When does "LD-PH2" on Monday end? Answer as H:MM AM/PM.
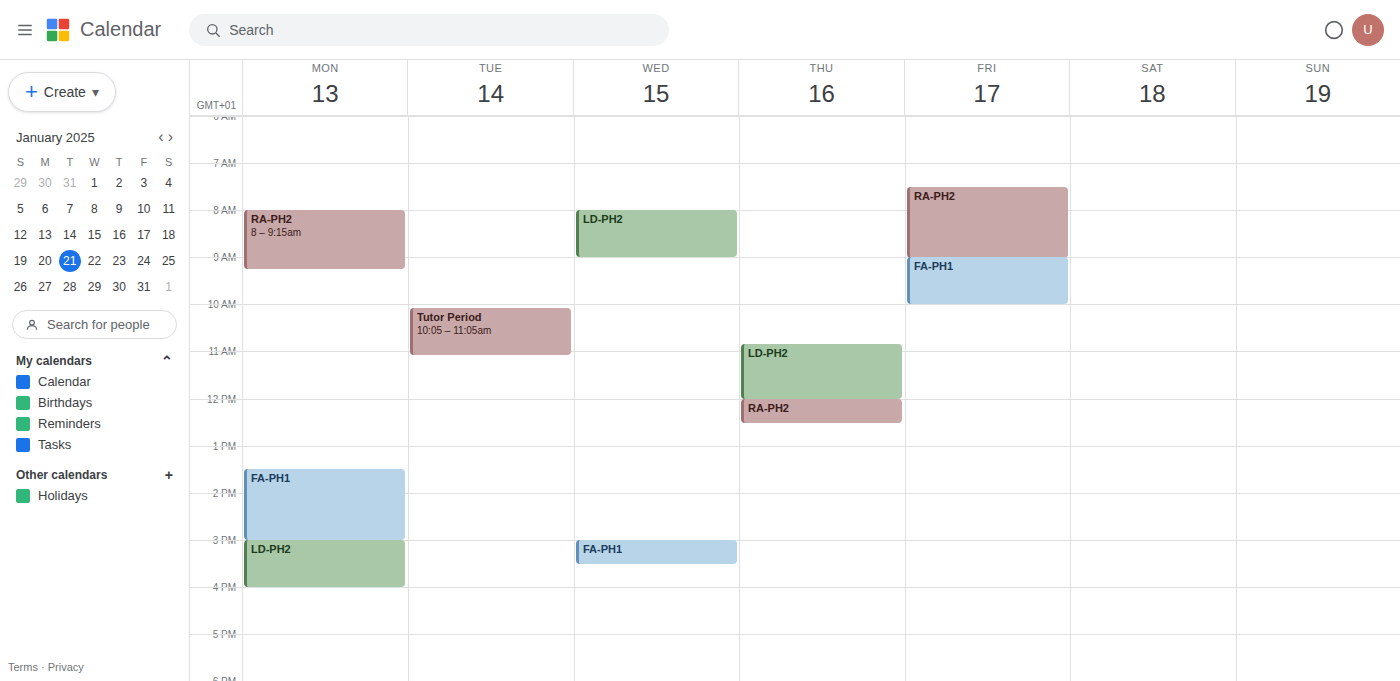
4:00 PM